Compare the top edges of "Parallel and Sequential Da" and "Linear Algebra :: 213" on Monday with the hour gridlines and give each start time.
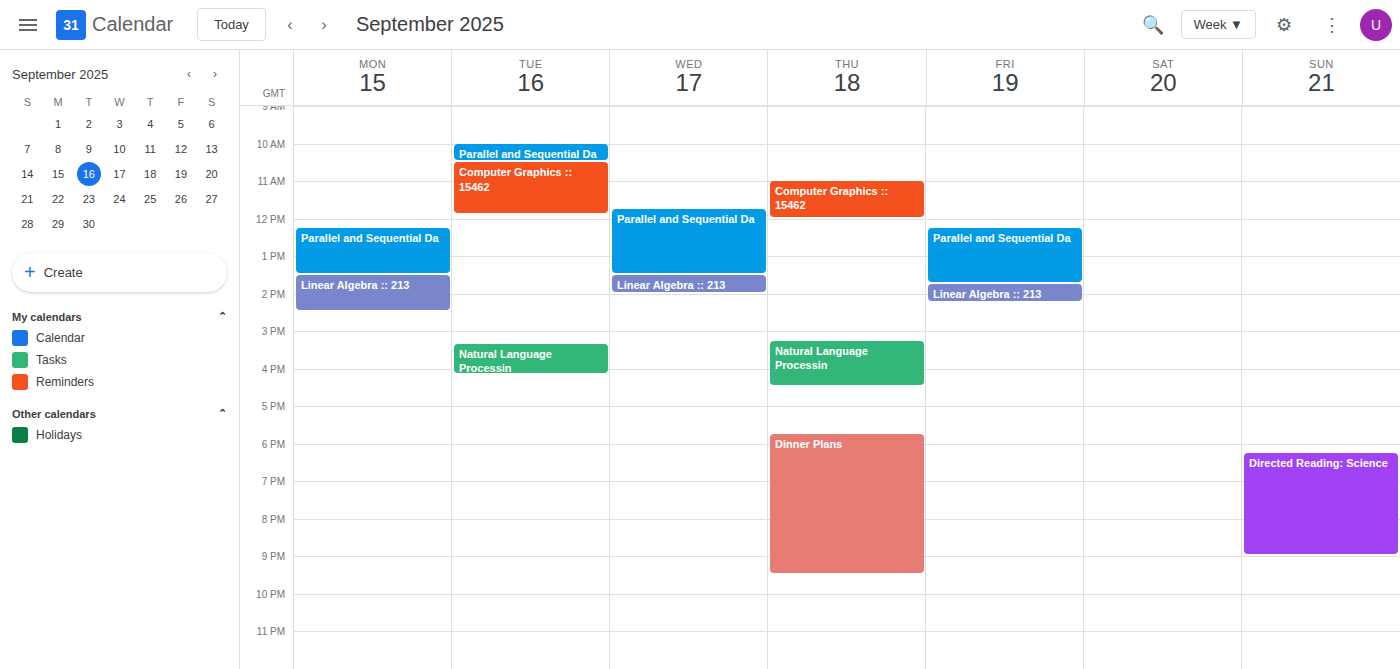
"Parallel and Sequential Da": 12:15 PM, neither: a quarter of the way from the 12 PM line to the 1 PM line. "Linear Algebra :: 213": 1:30 PM, halfway between the 1 PM and 2 PM lines.